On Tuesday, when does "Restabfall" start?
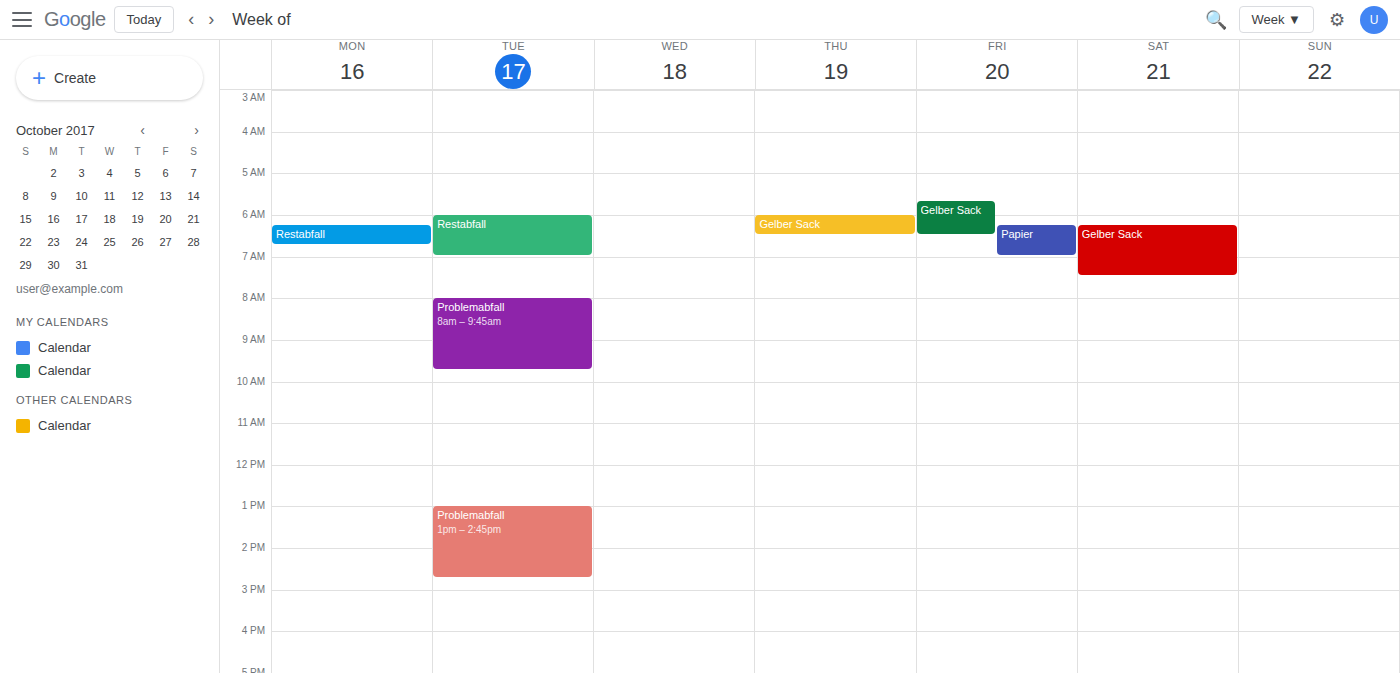
06:00